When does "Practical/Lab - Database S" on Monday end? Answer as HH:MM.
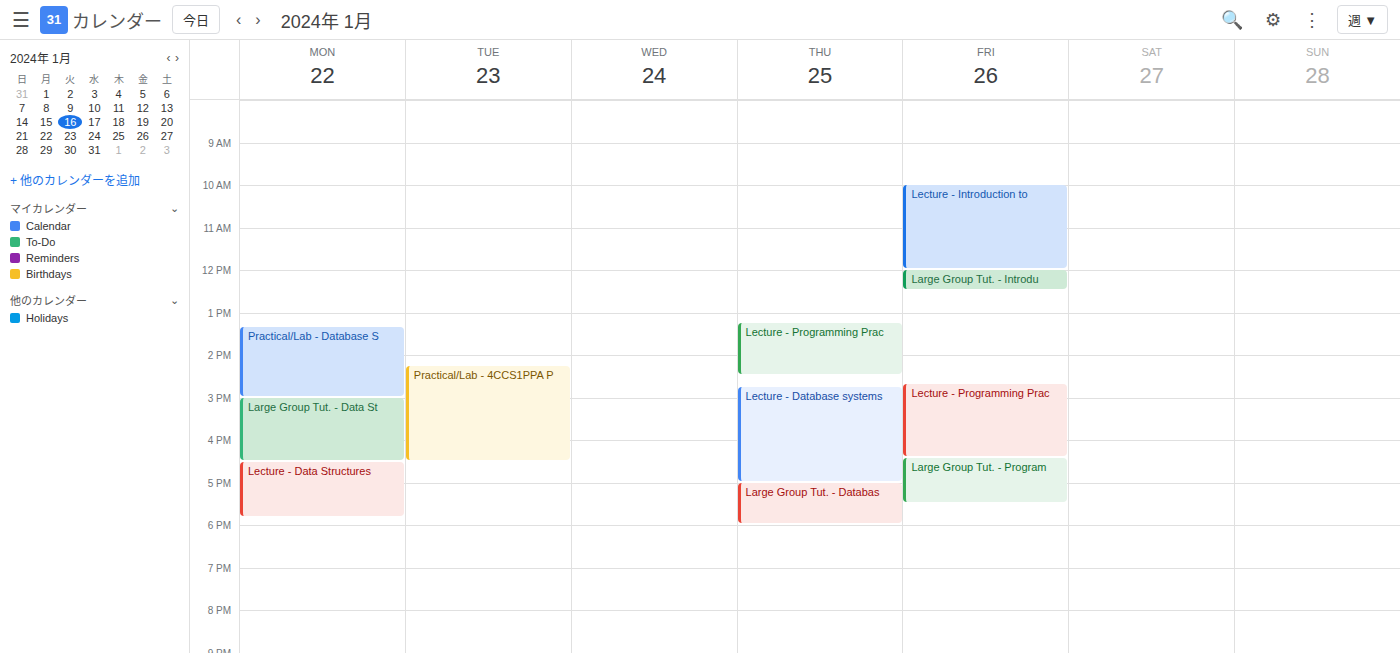
15:00